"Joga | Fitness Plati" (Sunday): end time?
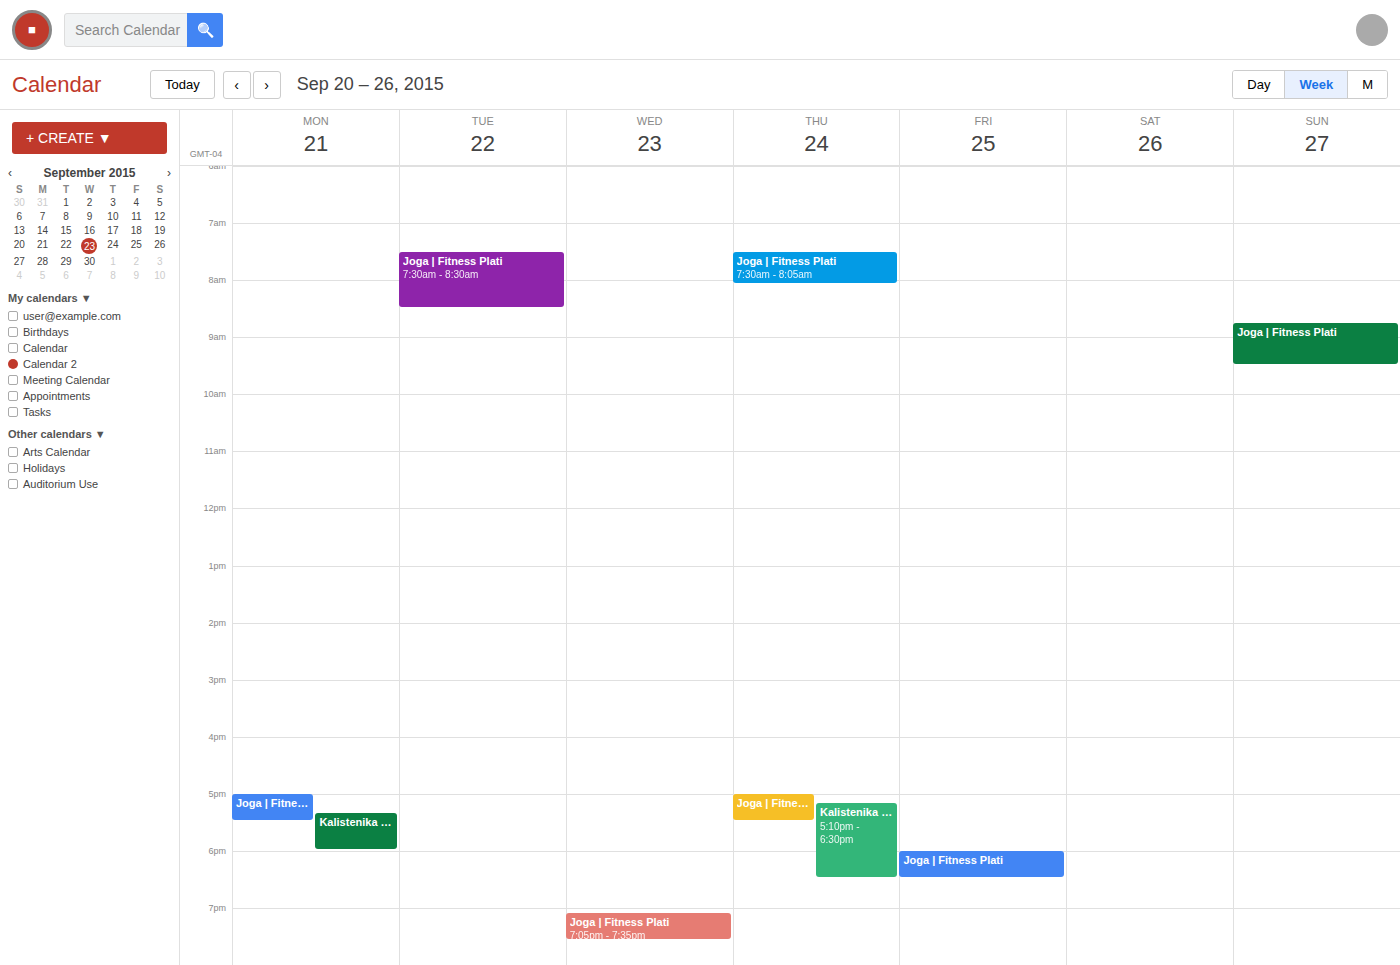
9:30 AM